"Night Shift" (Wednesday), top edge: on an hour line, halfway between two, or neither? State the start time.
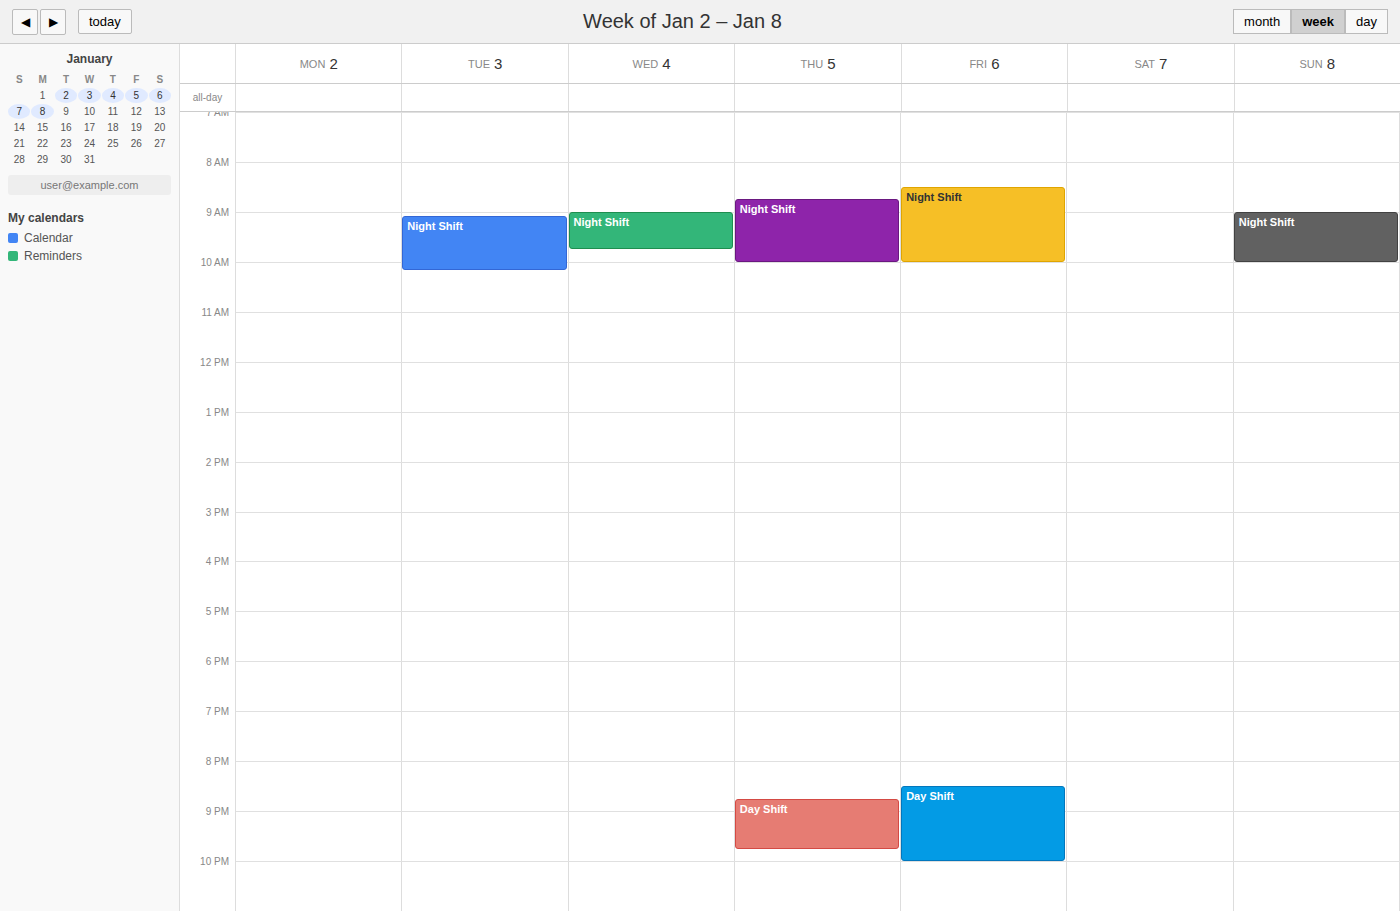
9:00 AM -- exactly on the 9 AM line.